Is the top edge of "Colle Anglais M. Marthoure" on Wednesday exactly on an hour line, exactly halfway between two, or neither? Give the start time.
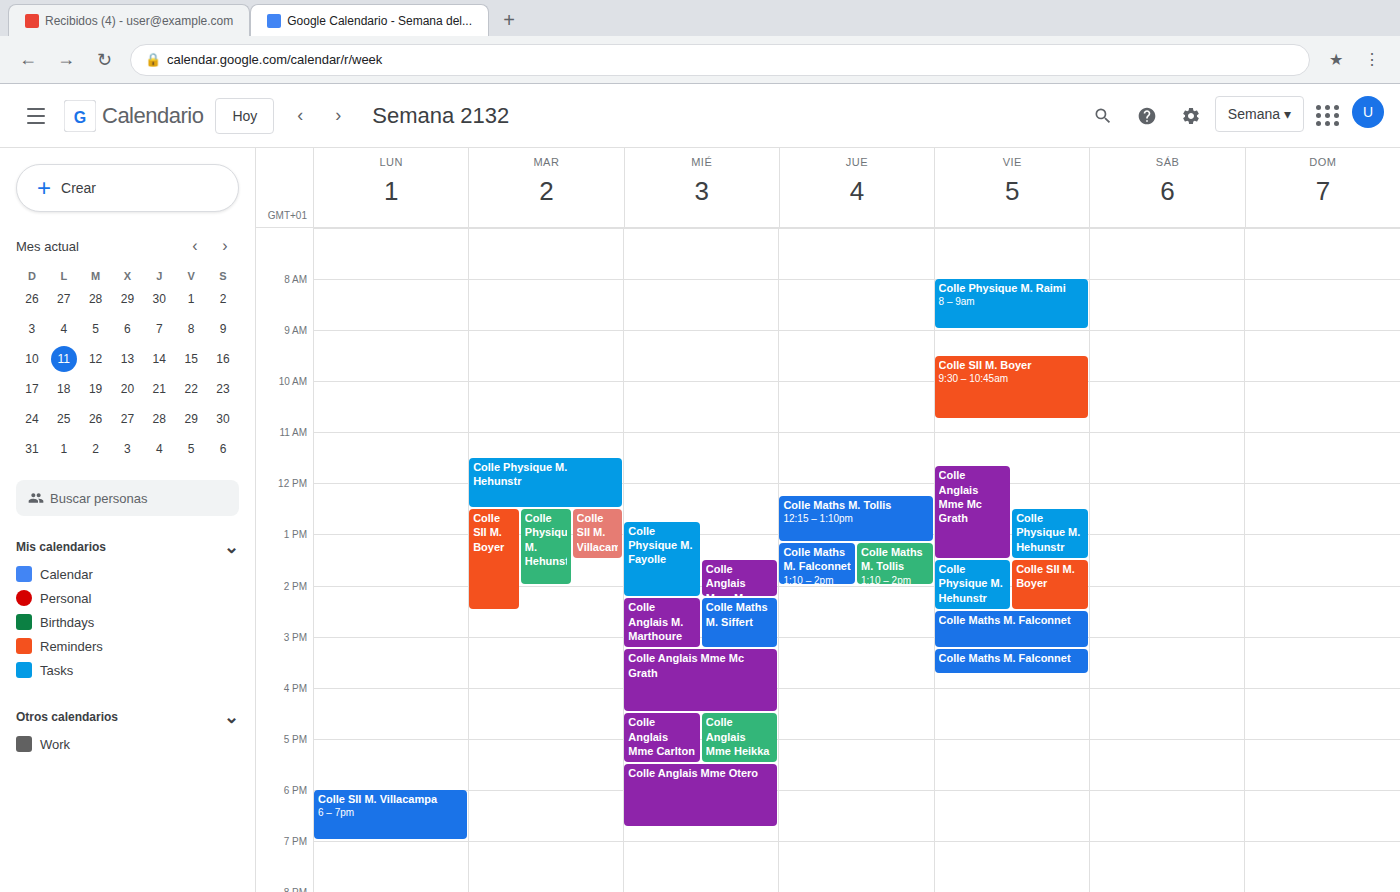
2:15 PM -- neither: a quarter of the way from the 2 PM line to the 3 PM line.